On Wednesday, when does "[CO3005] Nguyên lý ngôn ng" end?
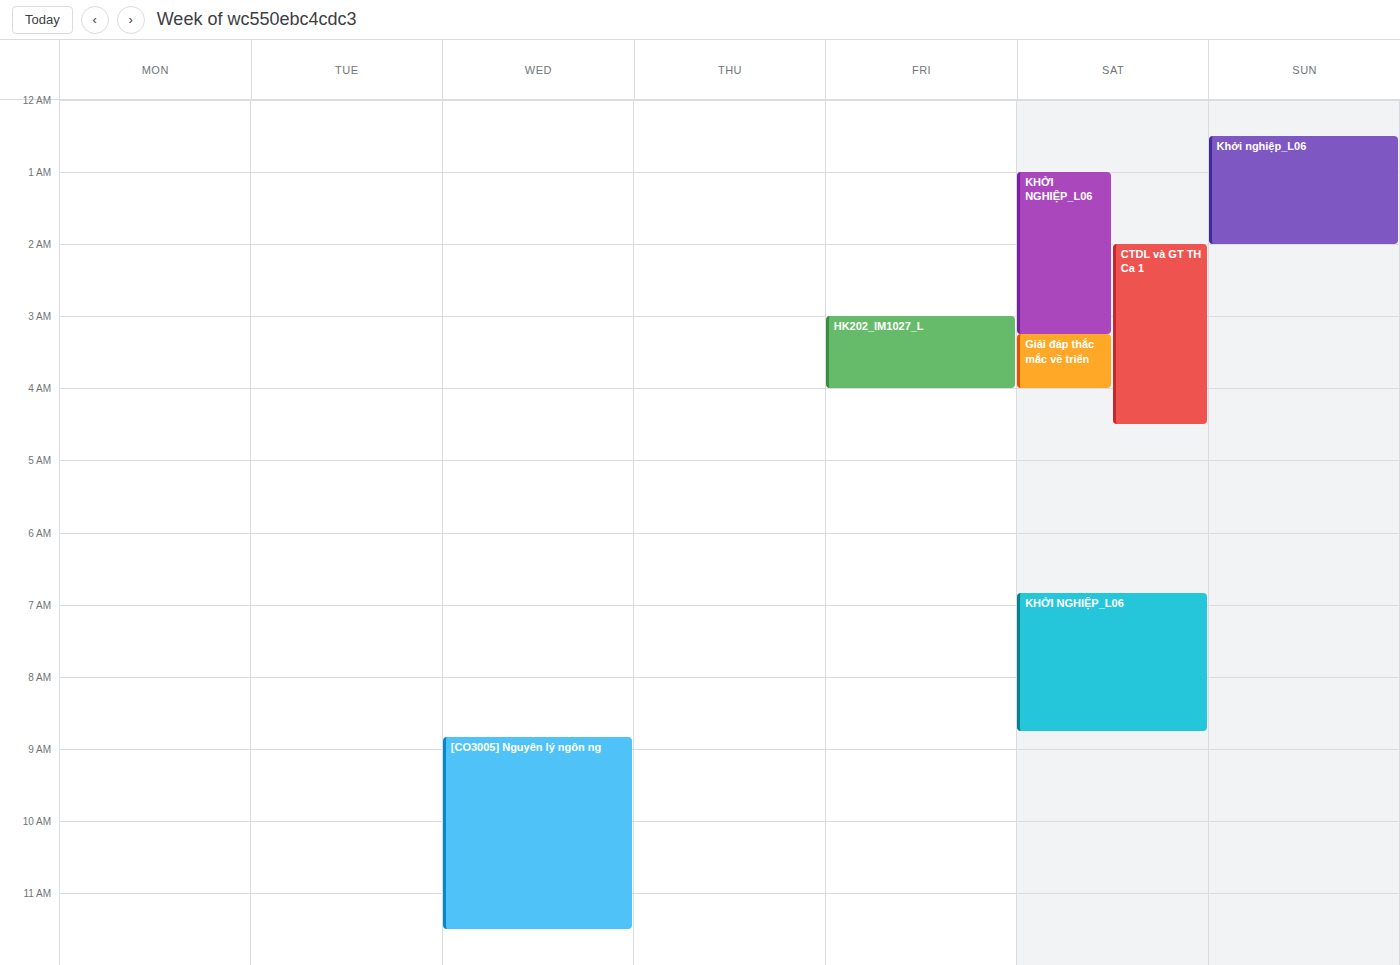
11:30 AM